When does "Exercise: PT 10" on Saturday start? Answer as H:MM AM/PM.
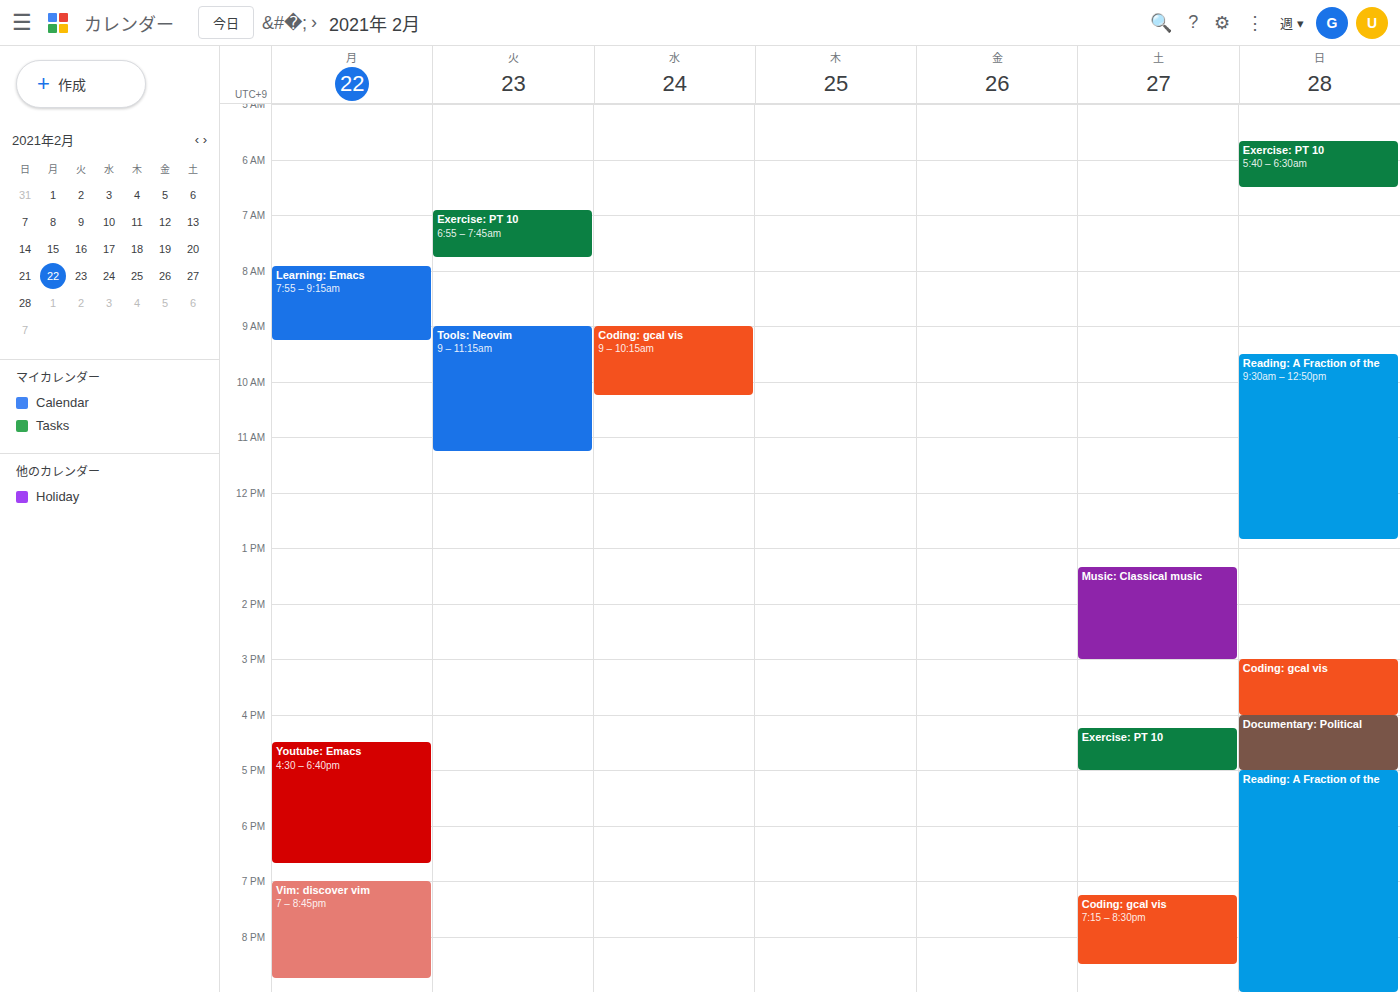
4:15 PM